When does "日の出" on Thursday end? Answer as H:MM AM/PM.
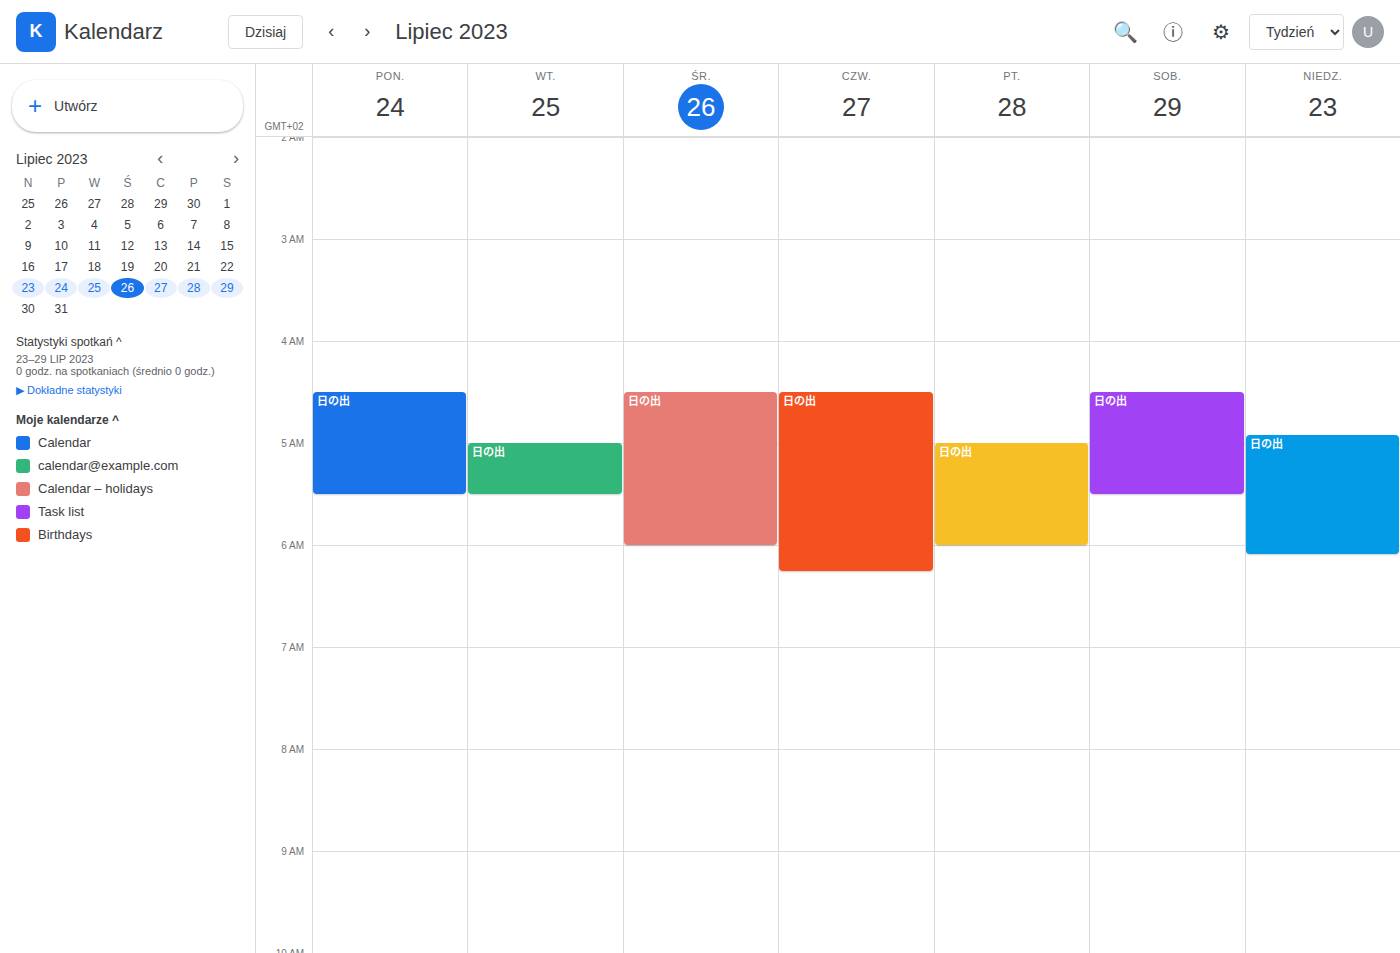
6:15 AM